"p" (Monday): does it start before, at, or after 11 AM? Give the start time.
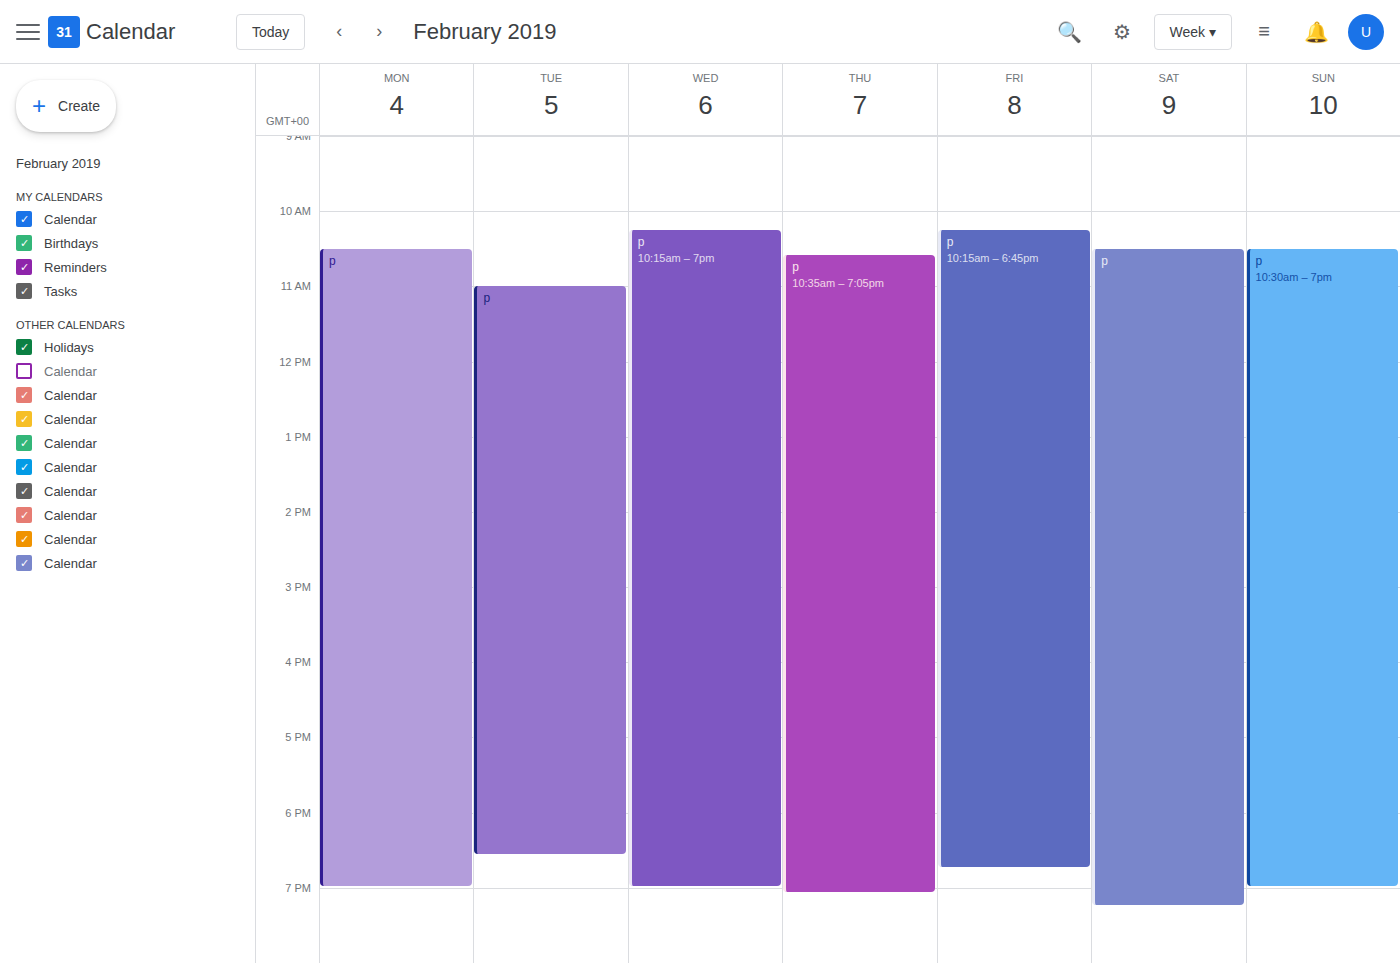
10:30 AM -- before 11 AM, 30 minutes above the 11 AM line.